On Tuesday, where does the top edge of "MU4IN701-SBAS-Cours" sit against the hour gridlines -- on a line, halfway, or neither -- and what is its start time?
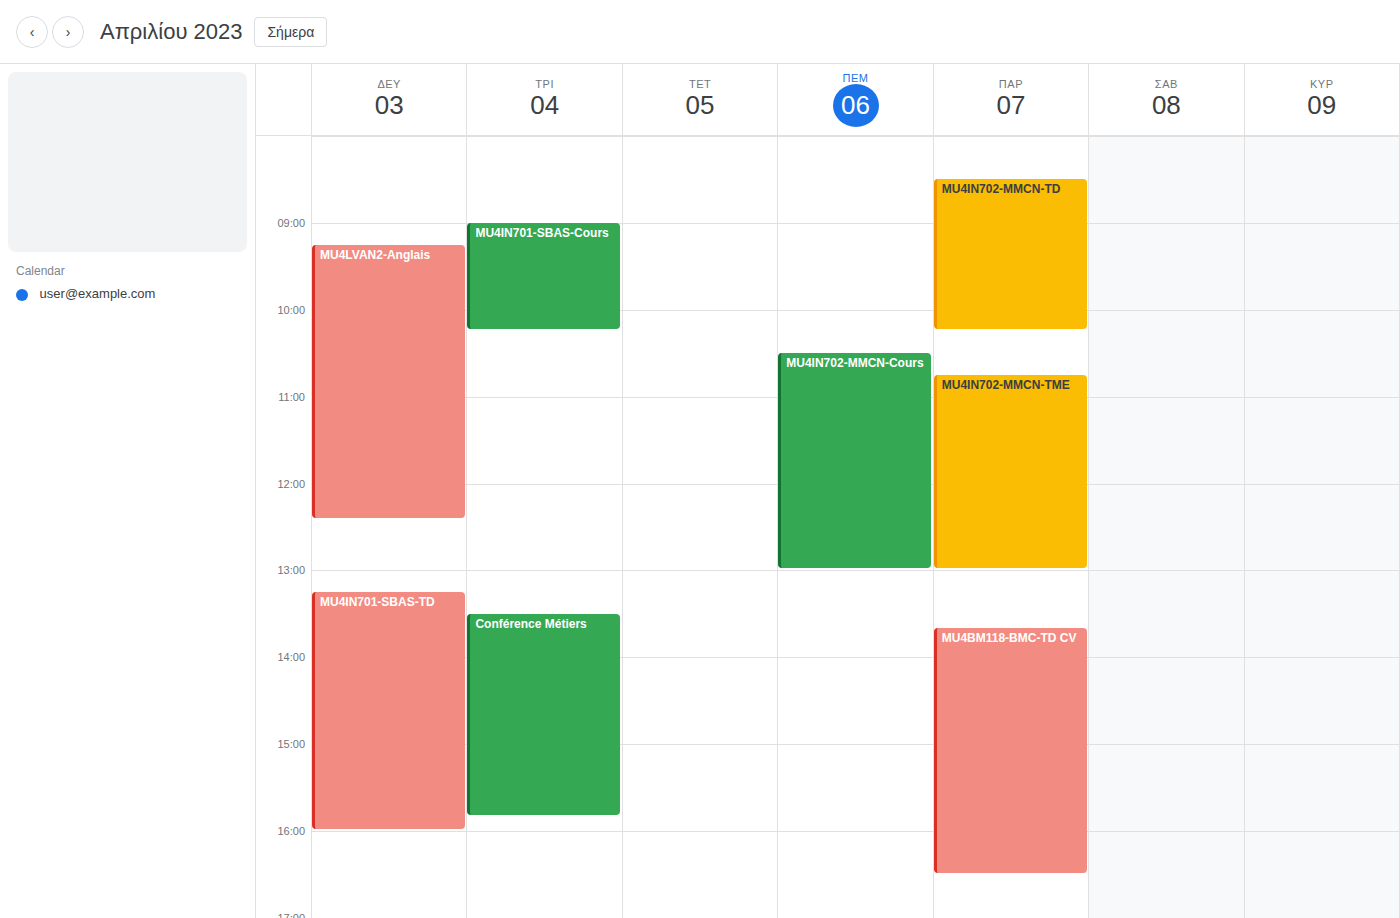
9:00 AM -- exactly on the 9 AM line.